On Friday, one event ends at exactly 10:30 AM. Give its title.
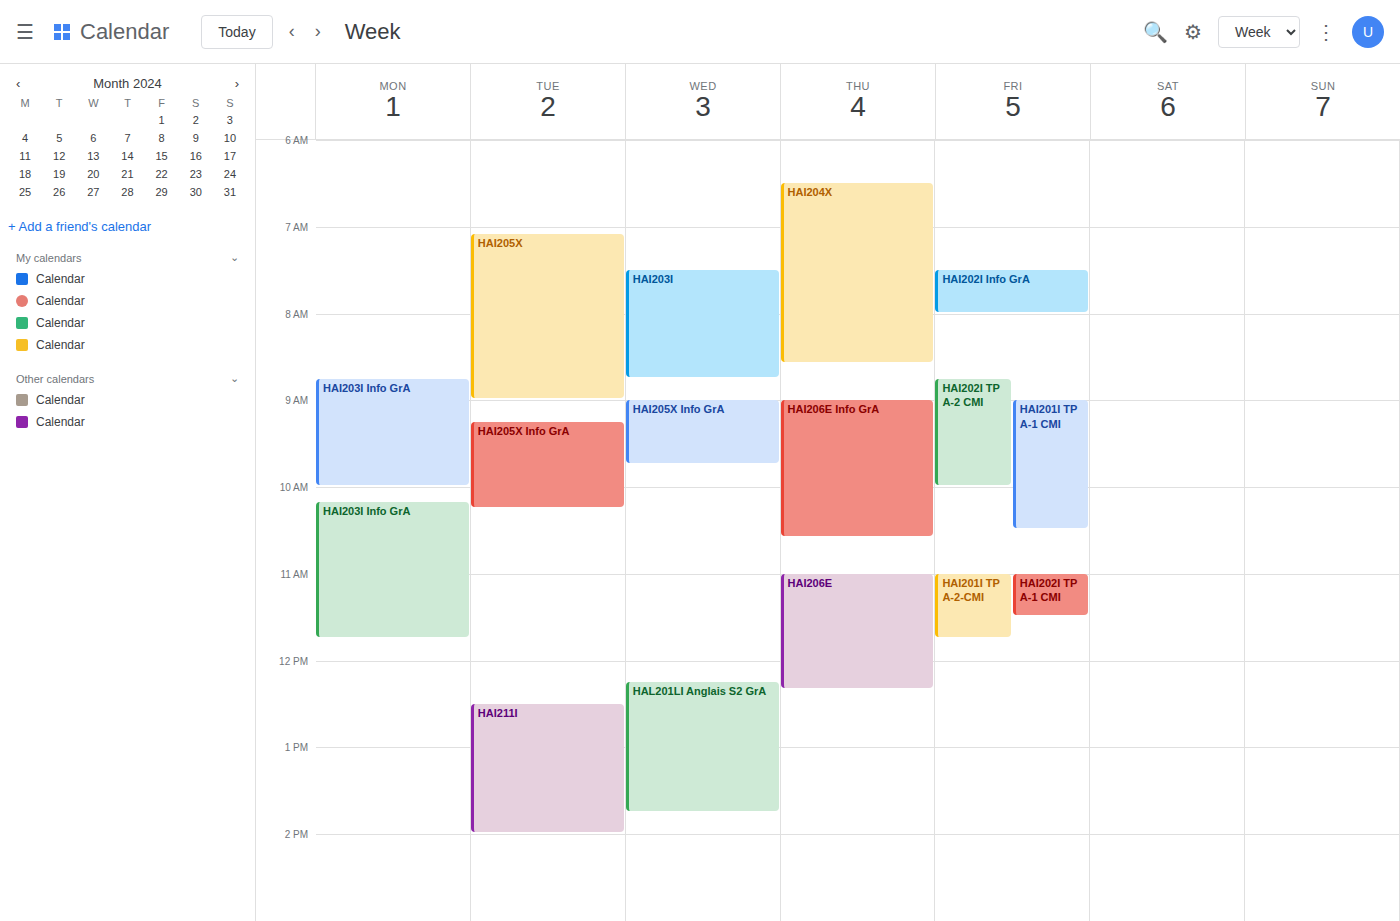
"HAI201I TP A-1 CMI"